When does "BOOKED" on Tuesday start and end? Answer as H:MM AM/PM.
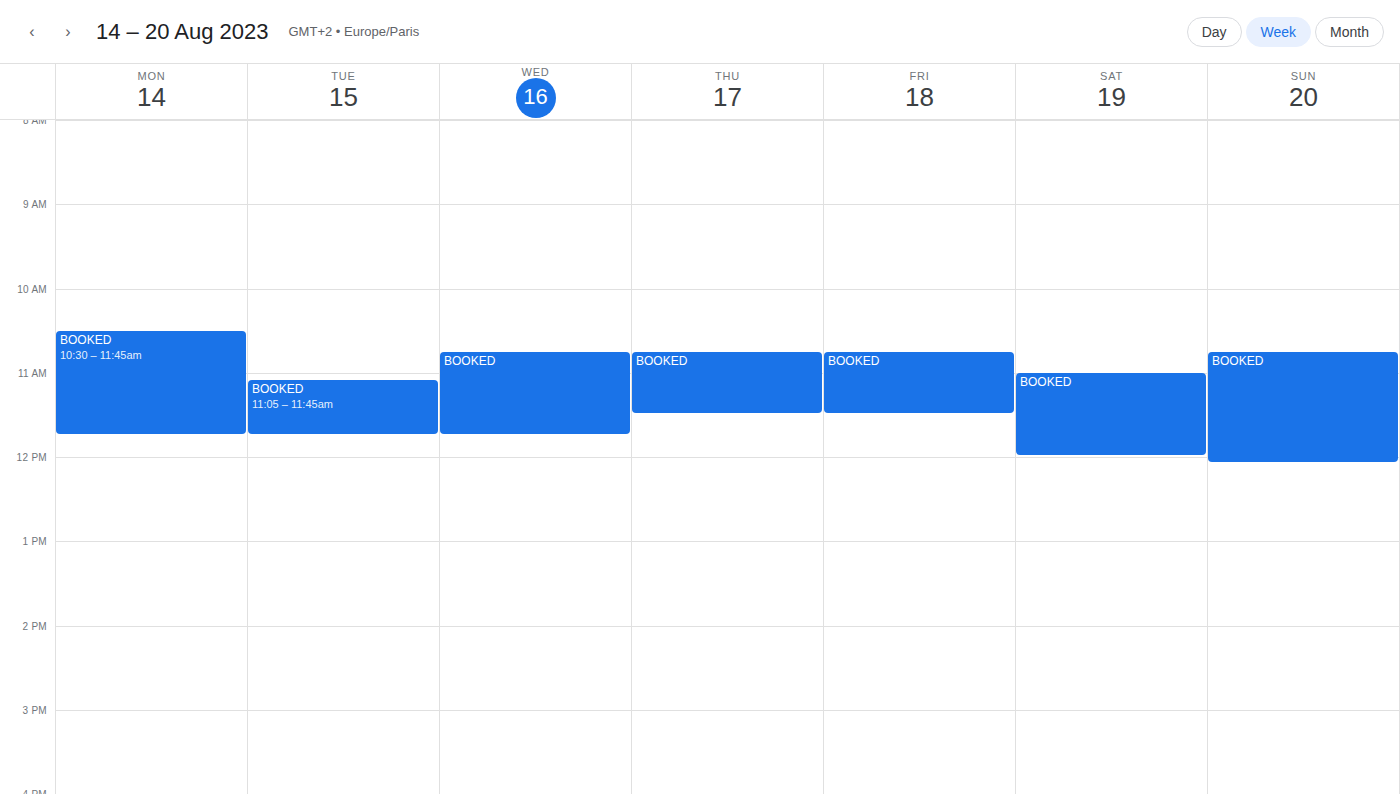
11:05 AM to 11:45 AM